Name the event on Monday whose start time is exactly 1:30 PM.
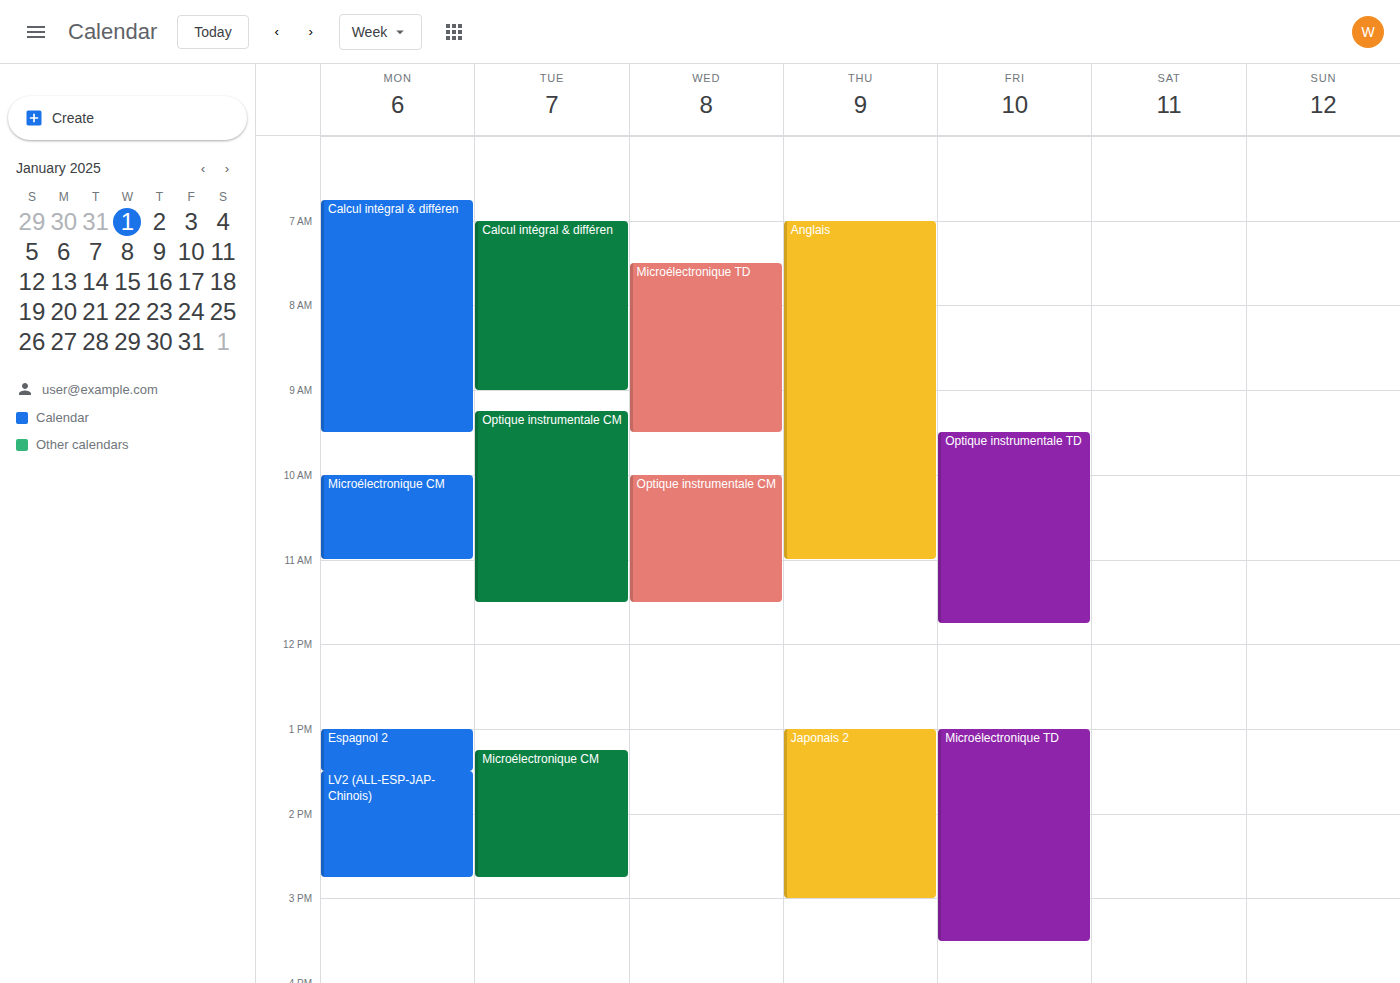
"LV2 (ALL-ESP-JAP-Chinois)"